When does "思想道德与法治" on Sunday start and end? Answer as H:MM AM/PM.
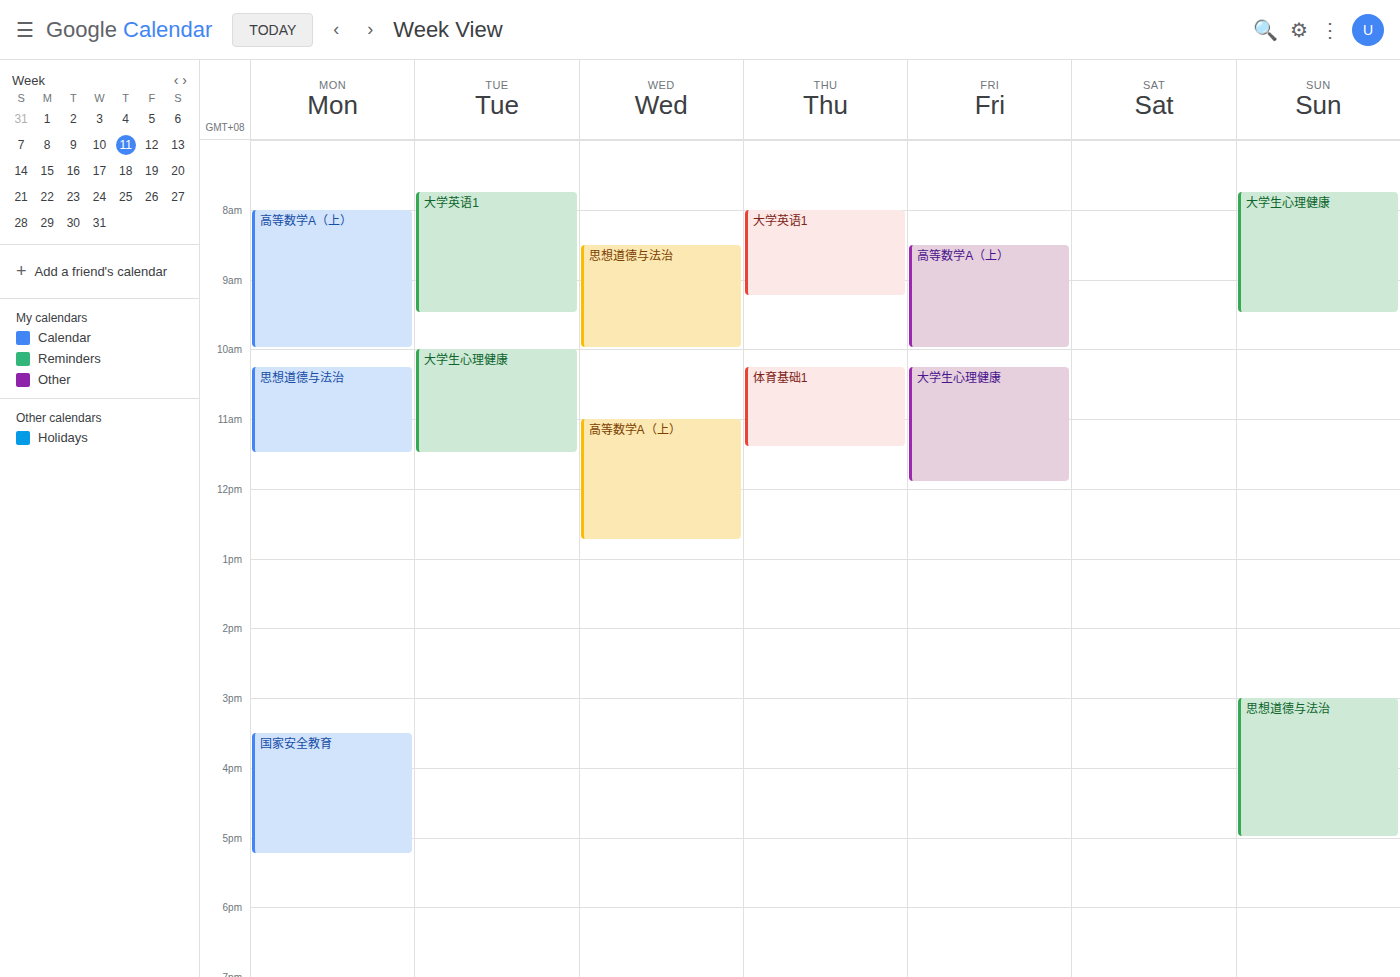
3:00 PM to 5:00 PM